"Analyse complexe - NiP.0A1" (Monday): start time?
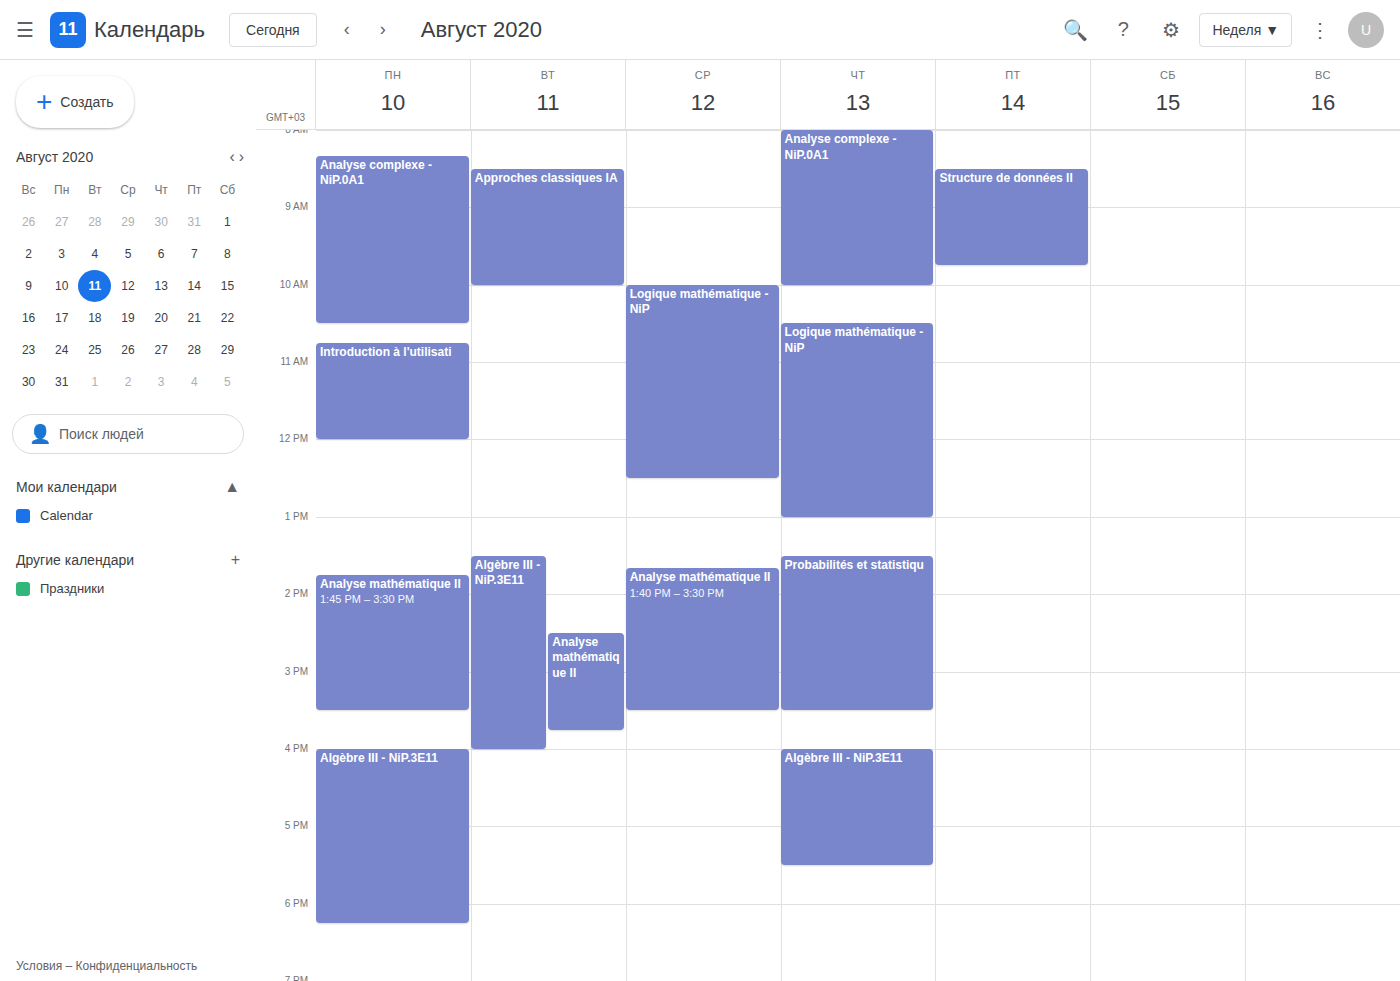
8:20 AM